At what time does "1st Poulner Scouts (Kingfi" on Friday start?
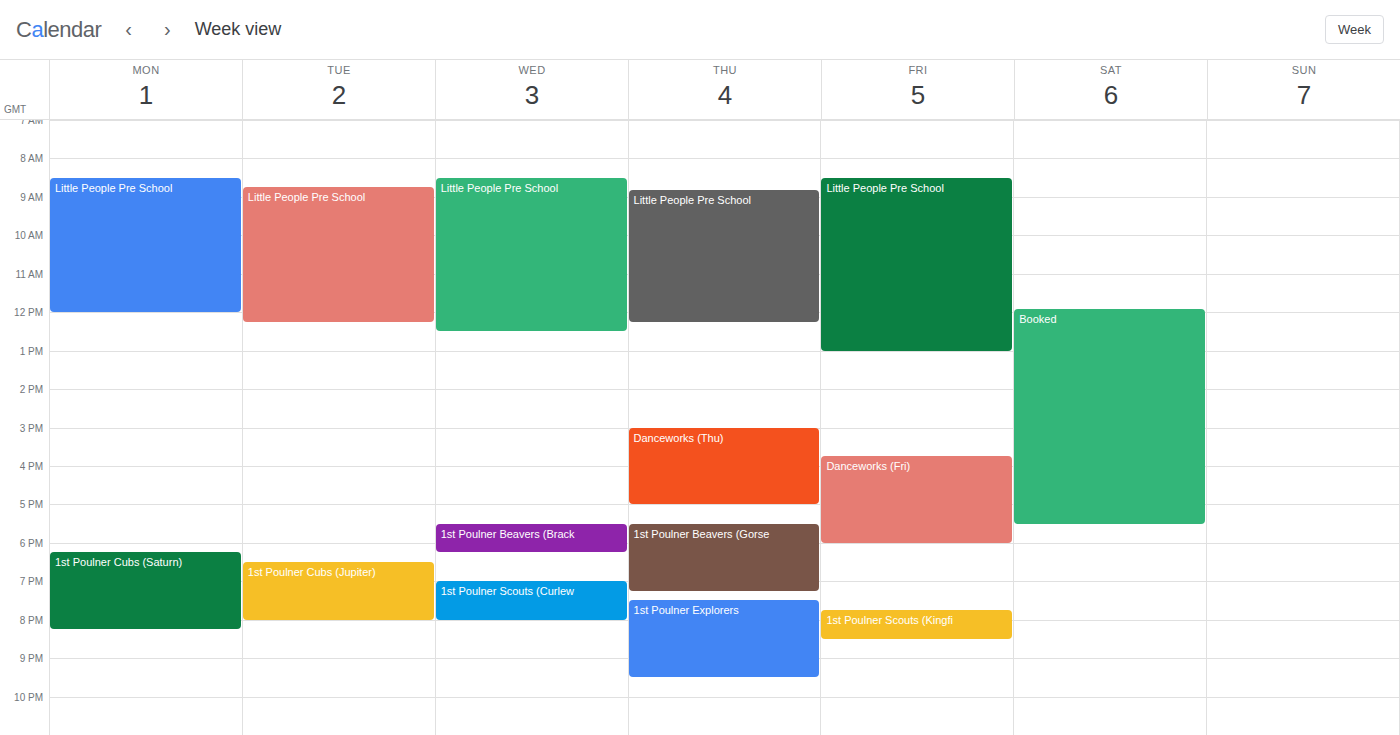
7:45 PM